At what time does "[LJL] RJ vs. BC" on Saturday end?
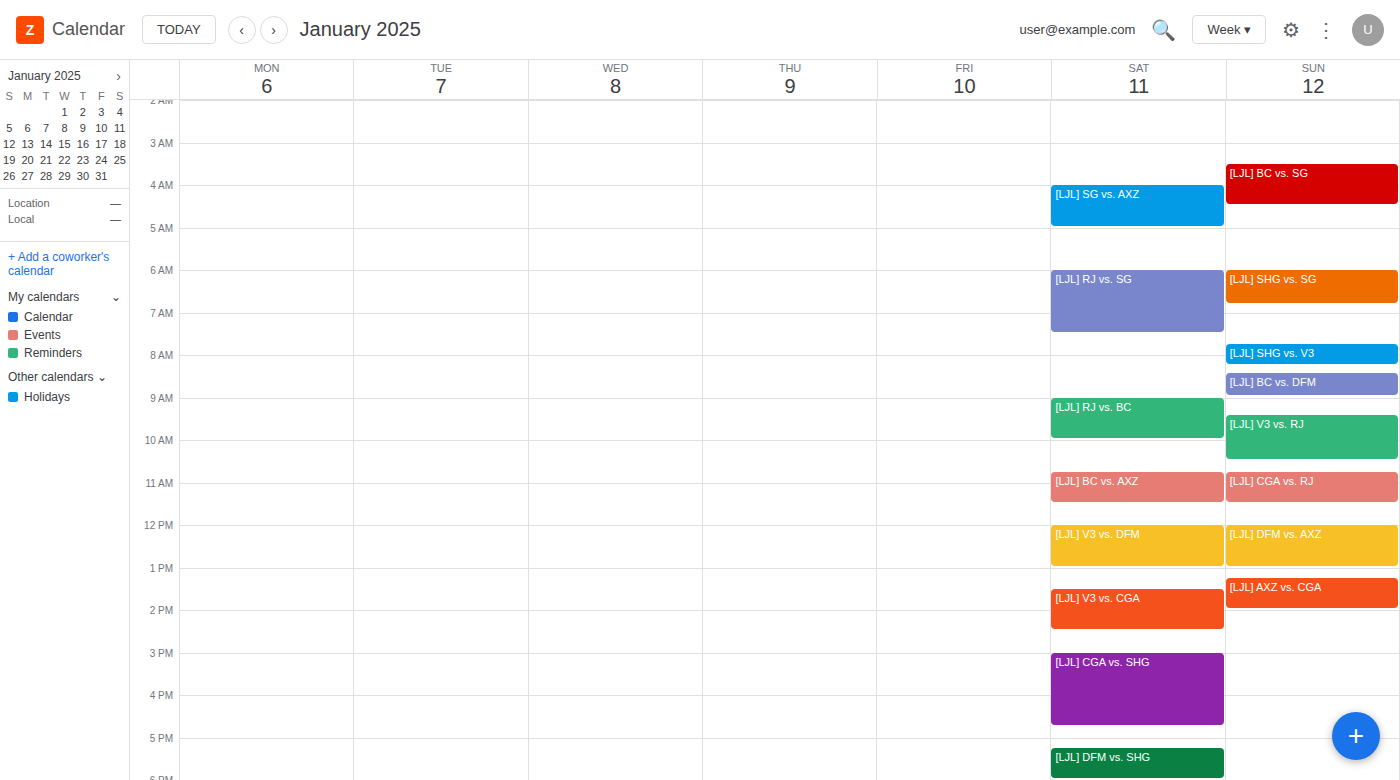
10:00 AM